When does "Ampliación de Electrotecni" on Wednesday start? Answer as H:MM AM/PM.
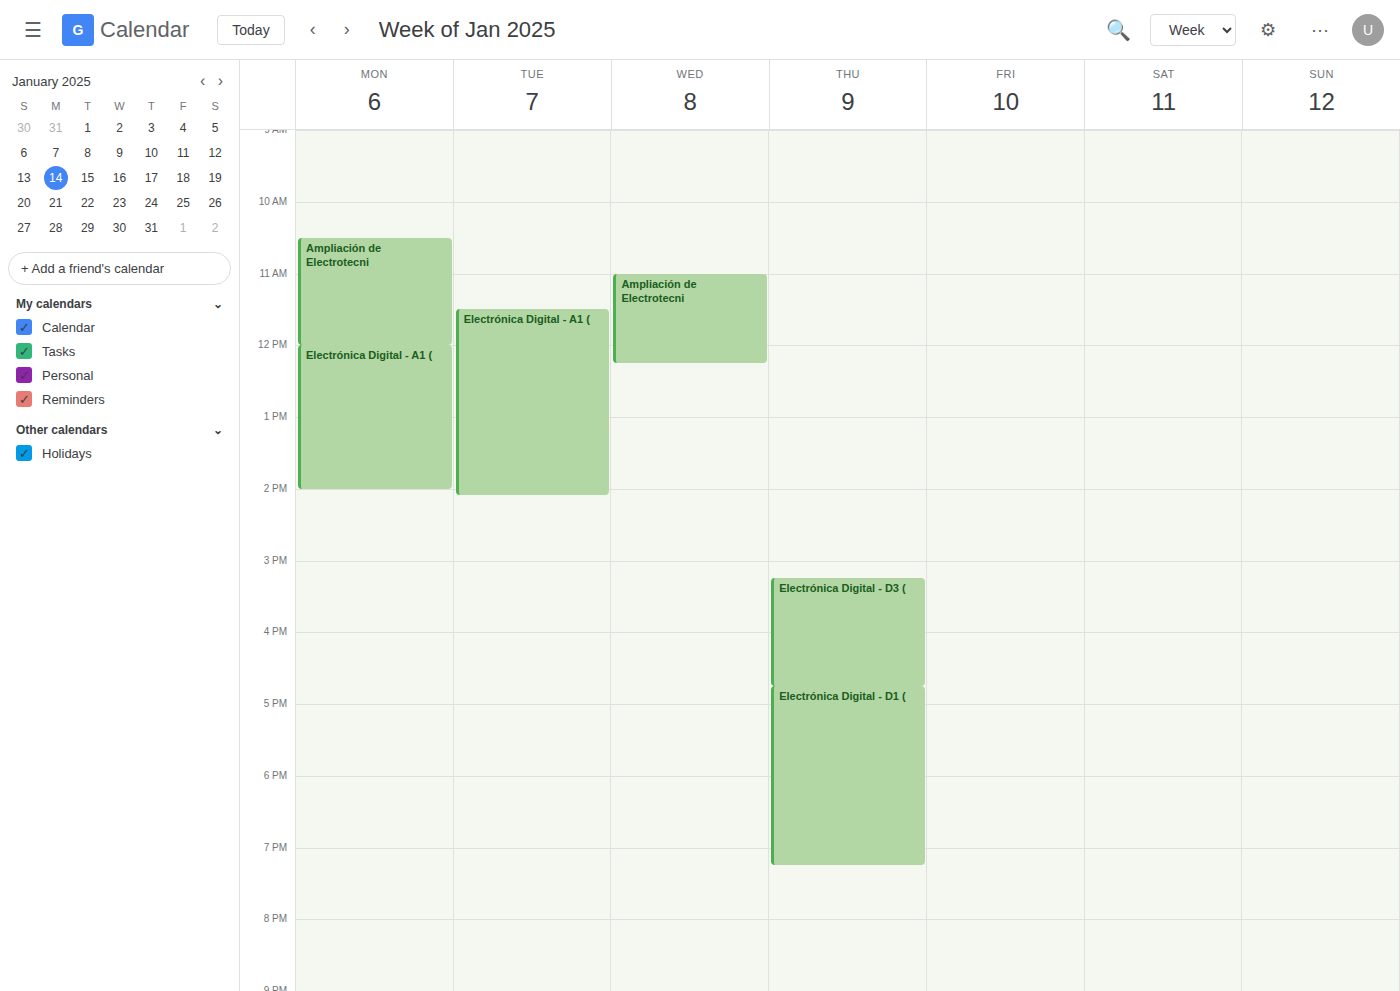
11:00 AM